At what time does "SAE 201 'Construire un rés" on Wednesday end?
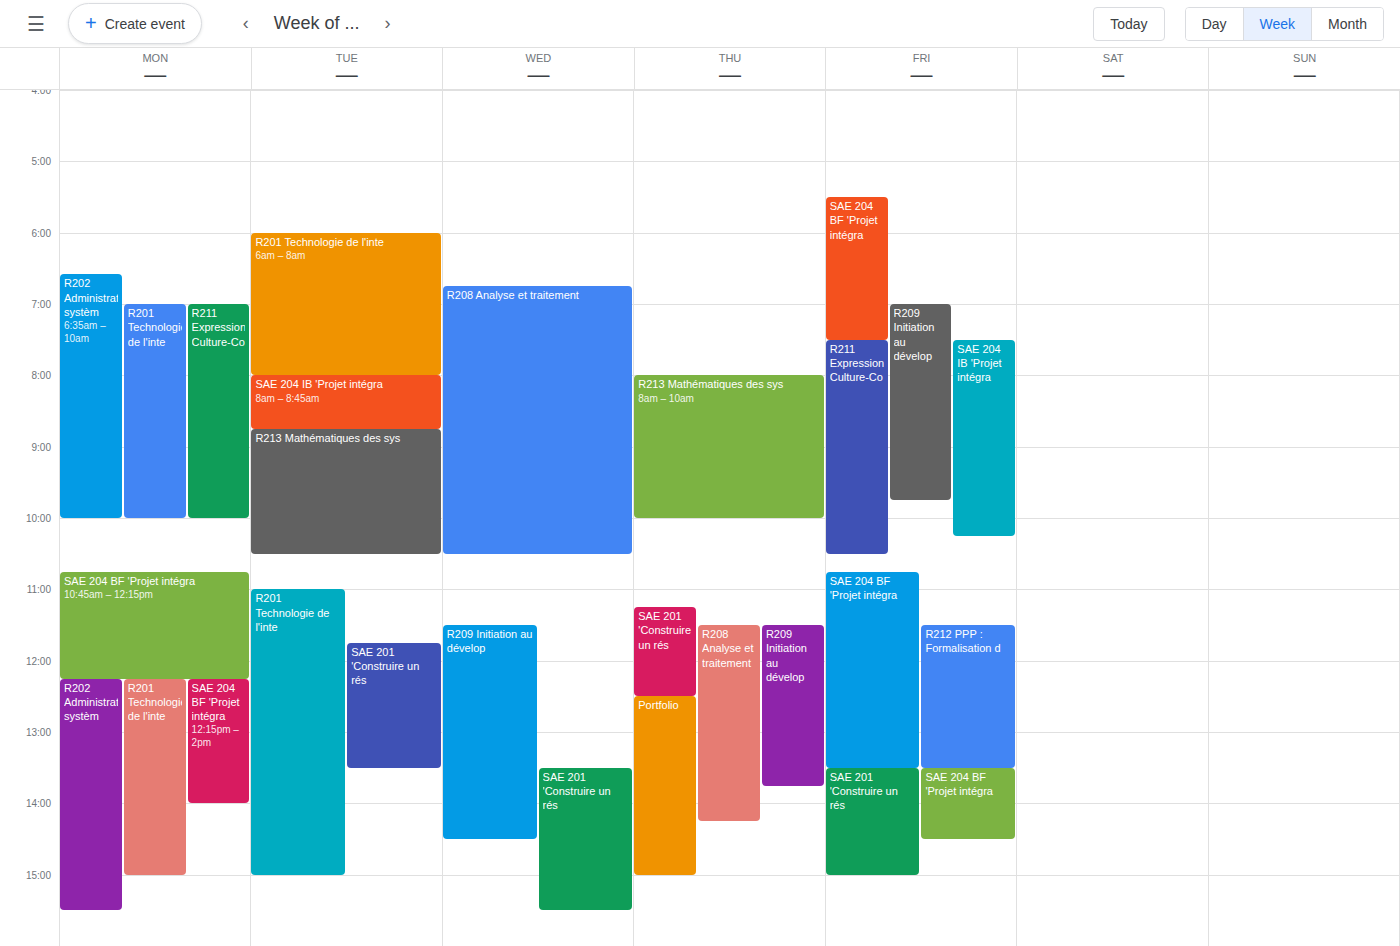
3:30 PM